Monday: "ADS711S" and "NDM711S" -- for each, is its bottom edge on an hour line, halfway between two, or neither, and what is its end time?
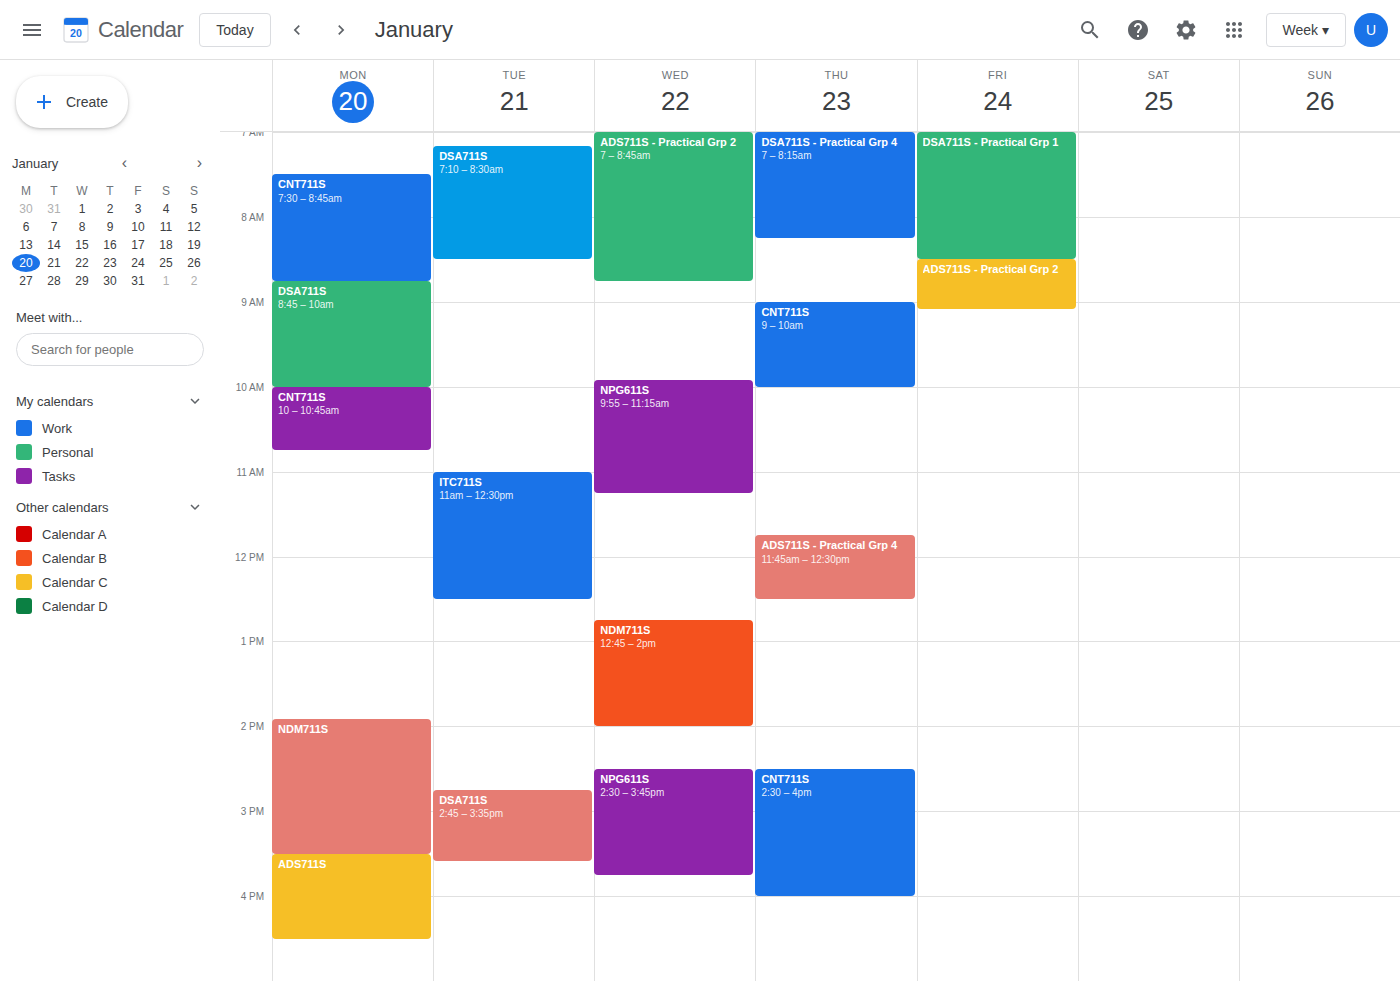
"ADS711S": 16:30, halfway between the 16:00 and 17:00 lines. "NDM711S": 15:30, halfway between the 15:00 and 16:00 lines.